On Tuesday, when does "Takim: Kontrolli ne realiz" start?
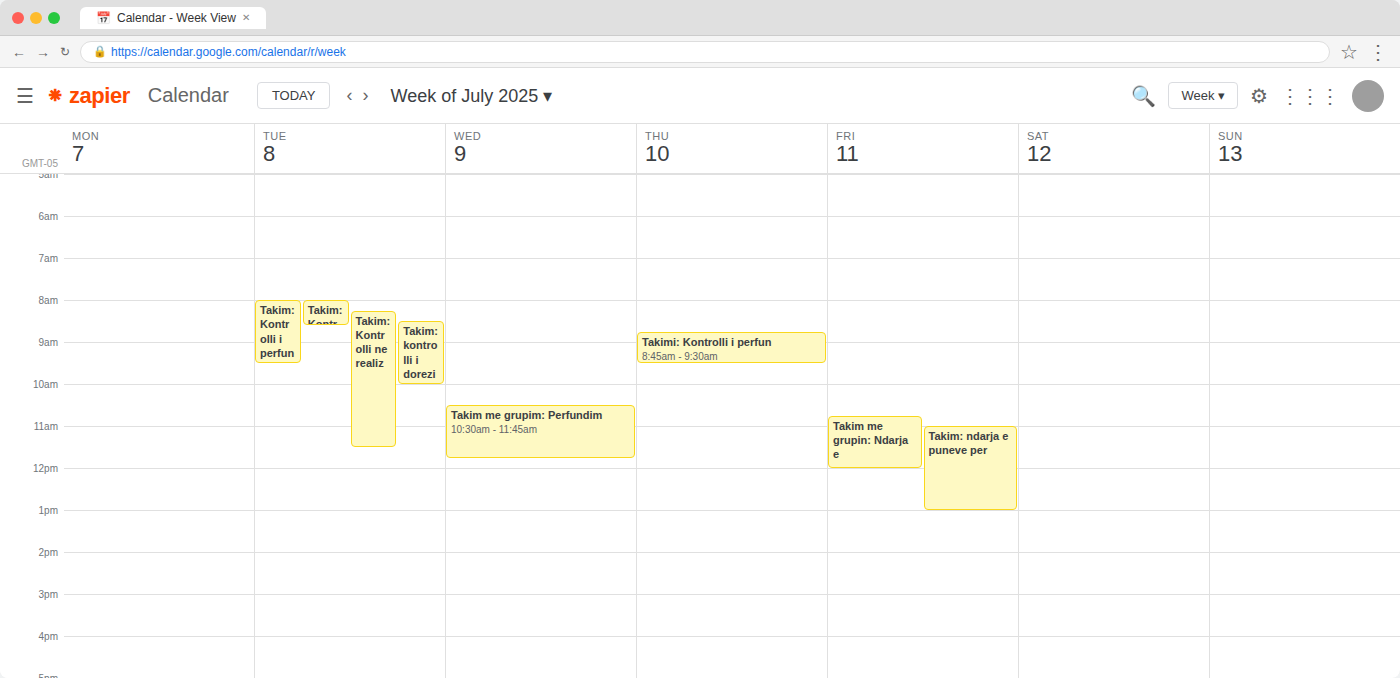
8:15 AM